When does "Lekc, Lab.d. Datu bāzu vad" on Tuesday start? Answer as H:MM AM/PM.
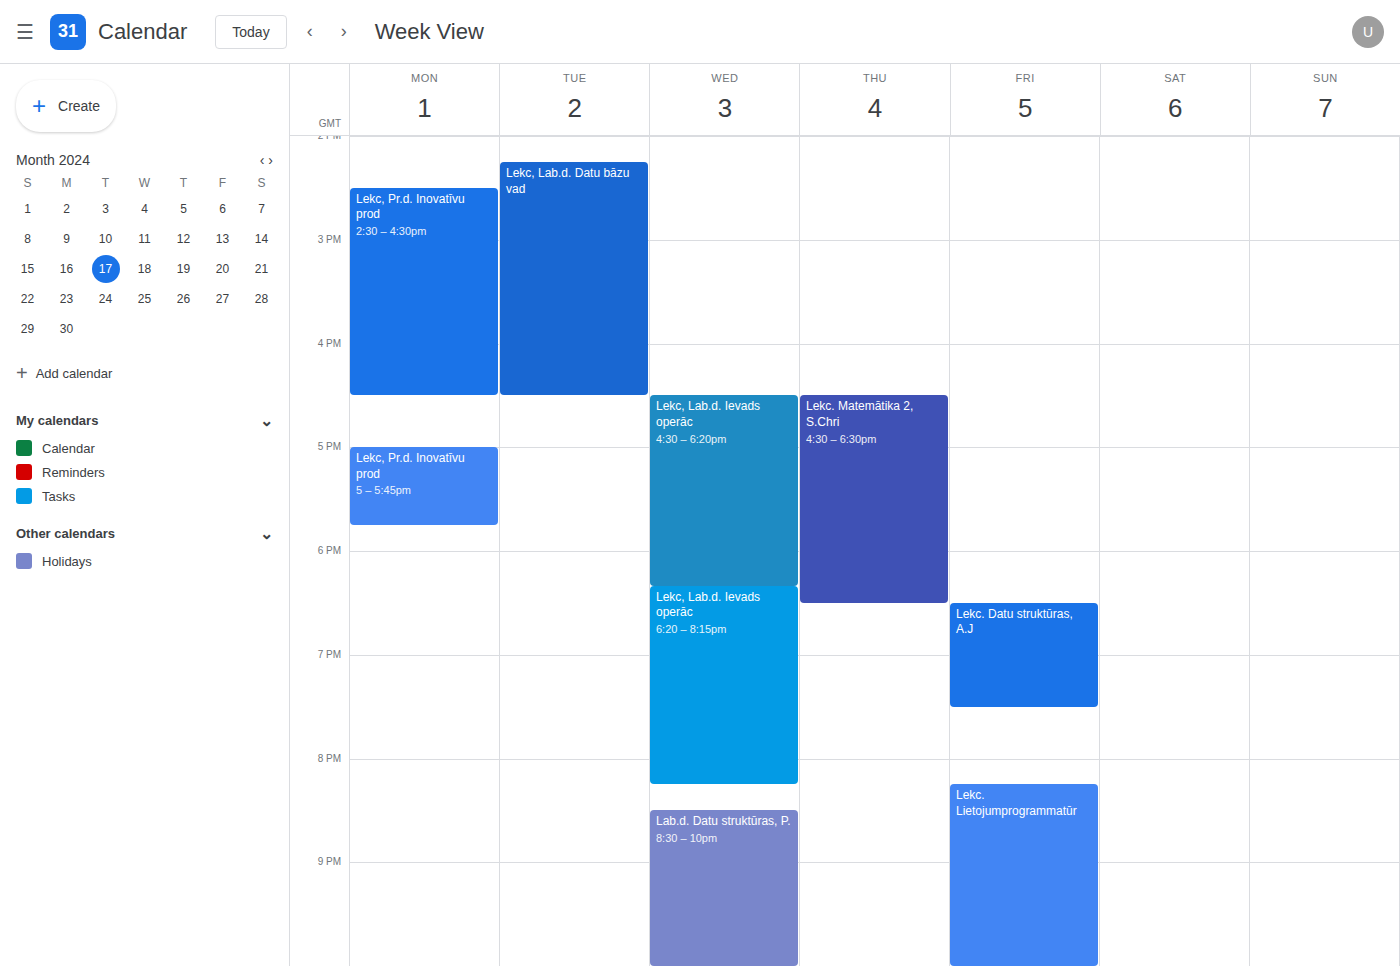
2:15 PM